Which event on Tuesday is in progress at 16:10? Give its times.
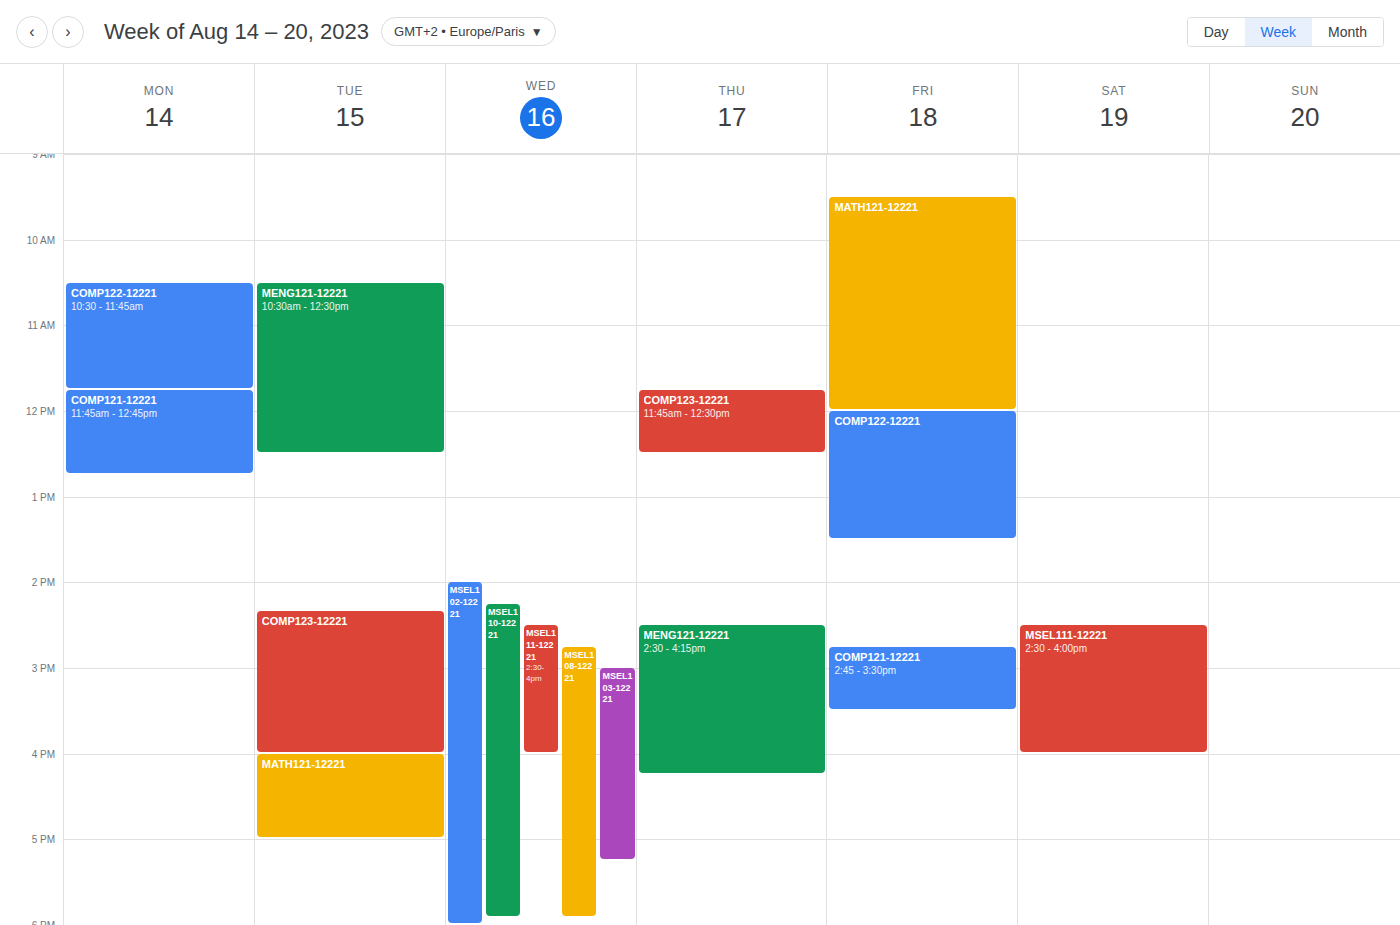
"MATH121-12221", 16:00 to 17:00